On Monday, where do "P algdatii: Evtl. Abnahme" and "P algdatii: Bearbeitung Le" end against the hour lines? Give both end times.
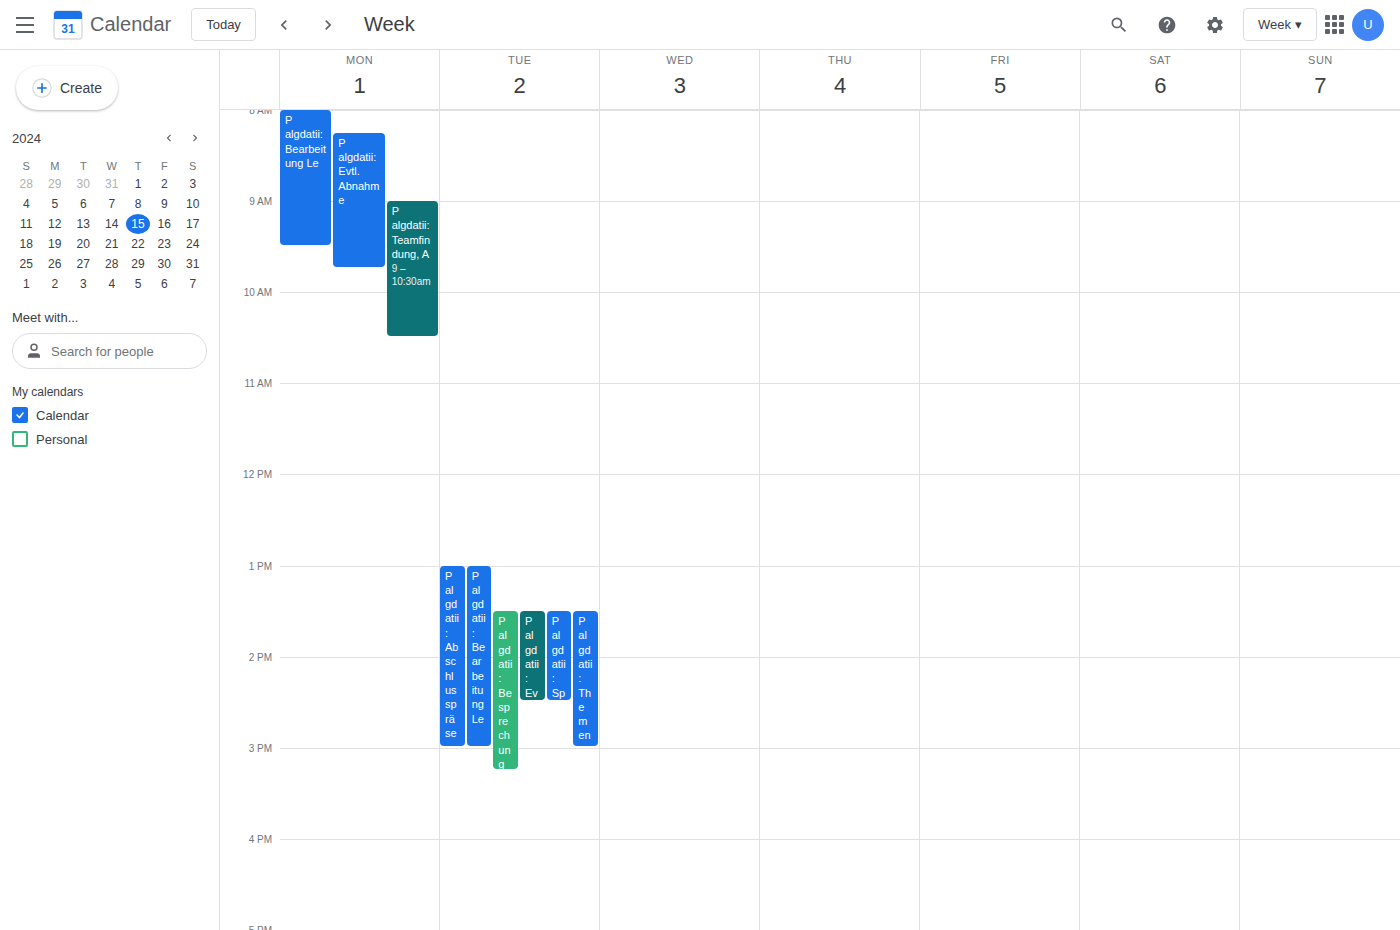
"P algdatii: Evtl. Abnahme": 9:45 AM, neither: three quarters of the way from the 9 AM line to the 10 AM line. "P algdatii: Bearbeitung Le": 9:30 AM, halfway between the 9 AM and 10 AM lines.